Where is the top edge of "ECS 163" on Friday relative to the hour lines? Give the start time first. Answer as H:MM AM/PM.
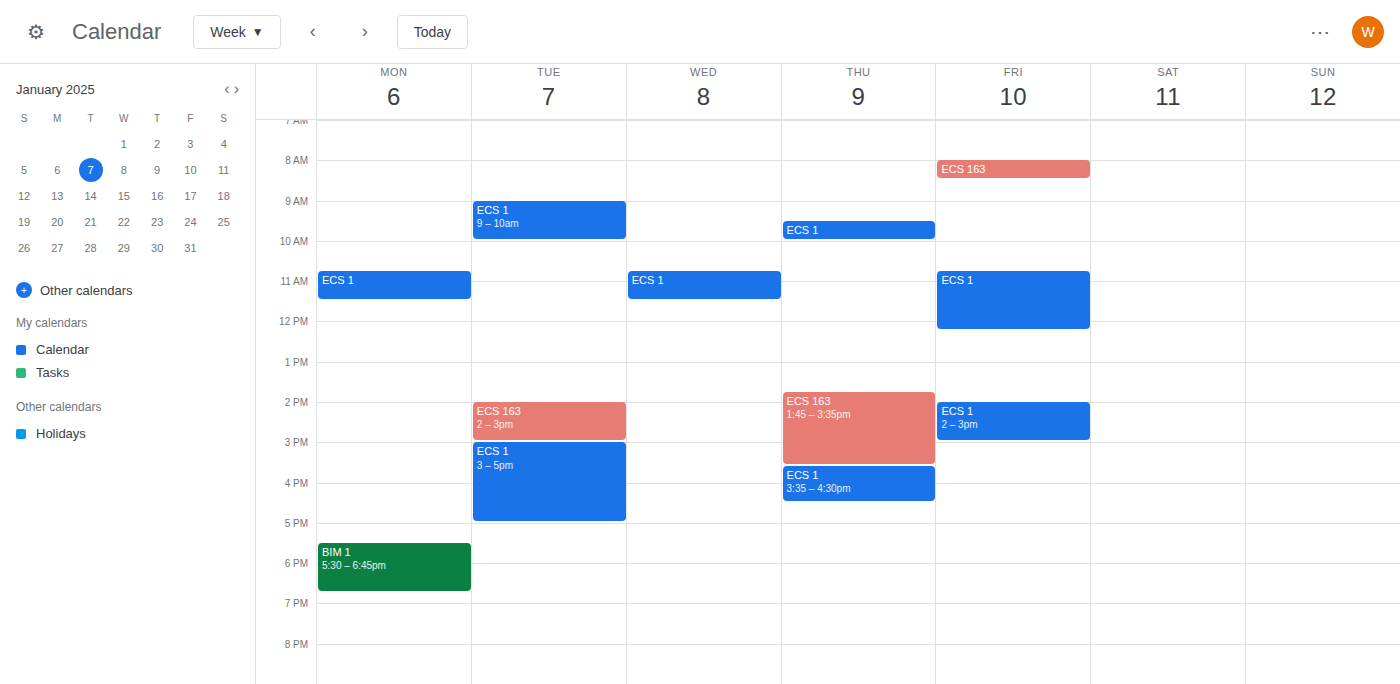
8:00 AM -- exactly on the 8 AM line.